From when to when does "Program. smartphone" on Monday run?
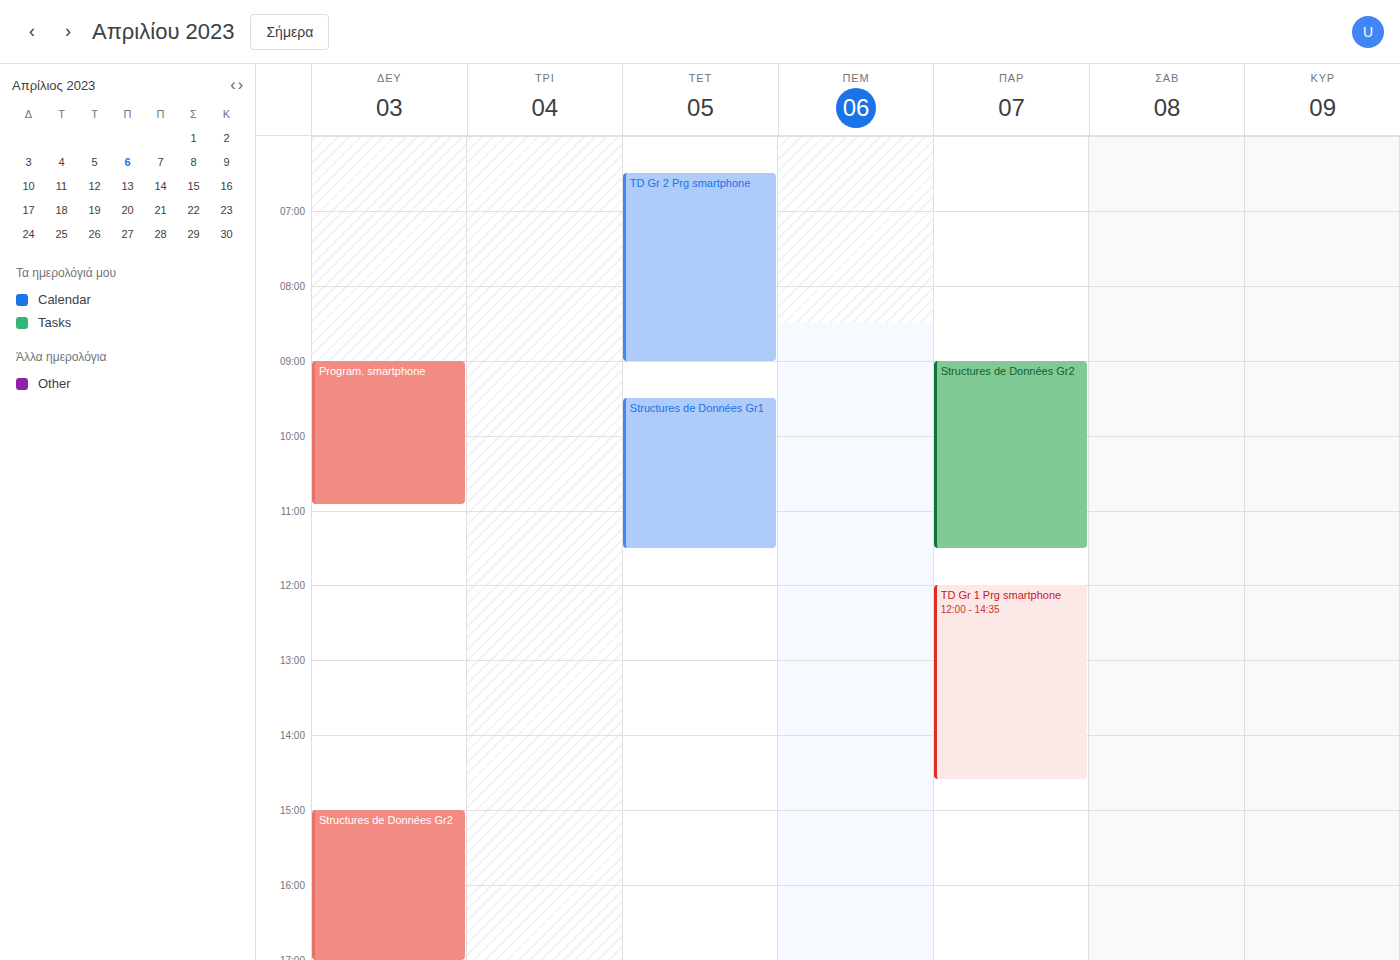
9:00 AM to 10:55 AM